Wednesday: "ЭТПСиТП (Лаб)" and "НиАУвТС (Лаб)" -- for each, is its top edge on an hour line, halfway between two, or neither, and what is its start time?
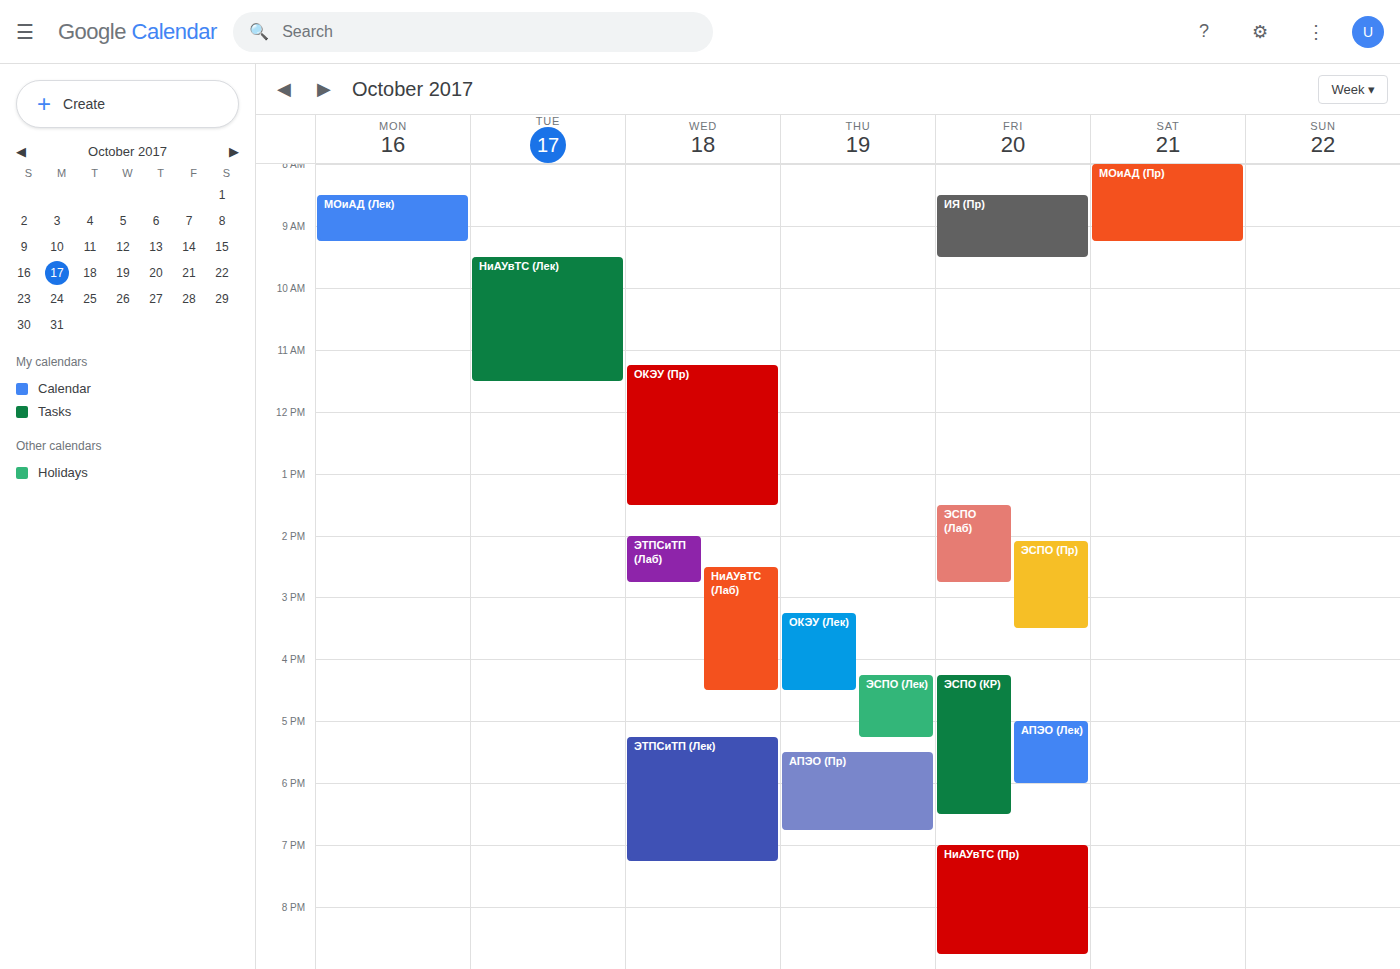
"ЭТПСиТП (Лаб)": 2:00 PM, exactly on the 2 PM line. "НиАУвТС (Лаб)": 2:30 PM, halfway between the 2 PM and 3 PM lines.